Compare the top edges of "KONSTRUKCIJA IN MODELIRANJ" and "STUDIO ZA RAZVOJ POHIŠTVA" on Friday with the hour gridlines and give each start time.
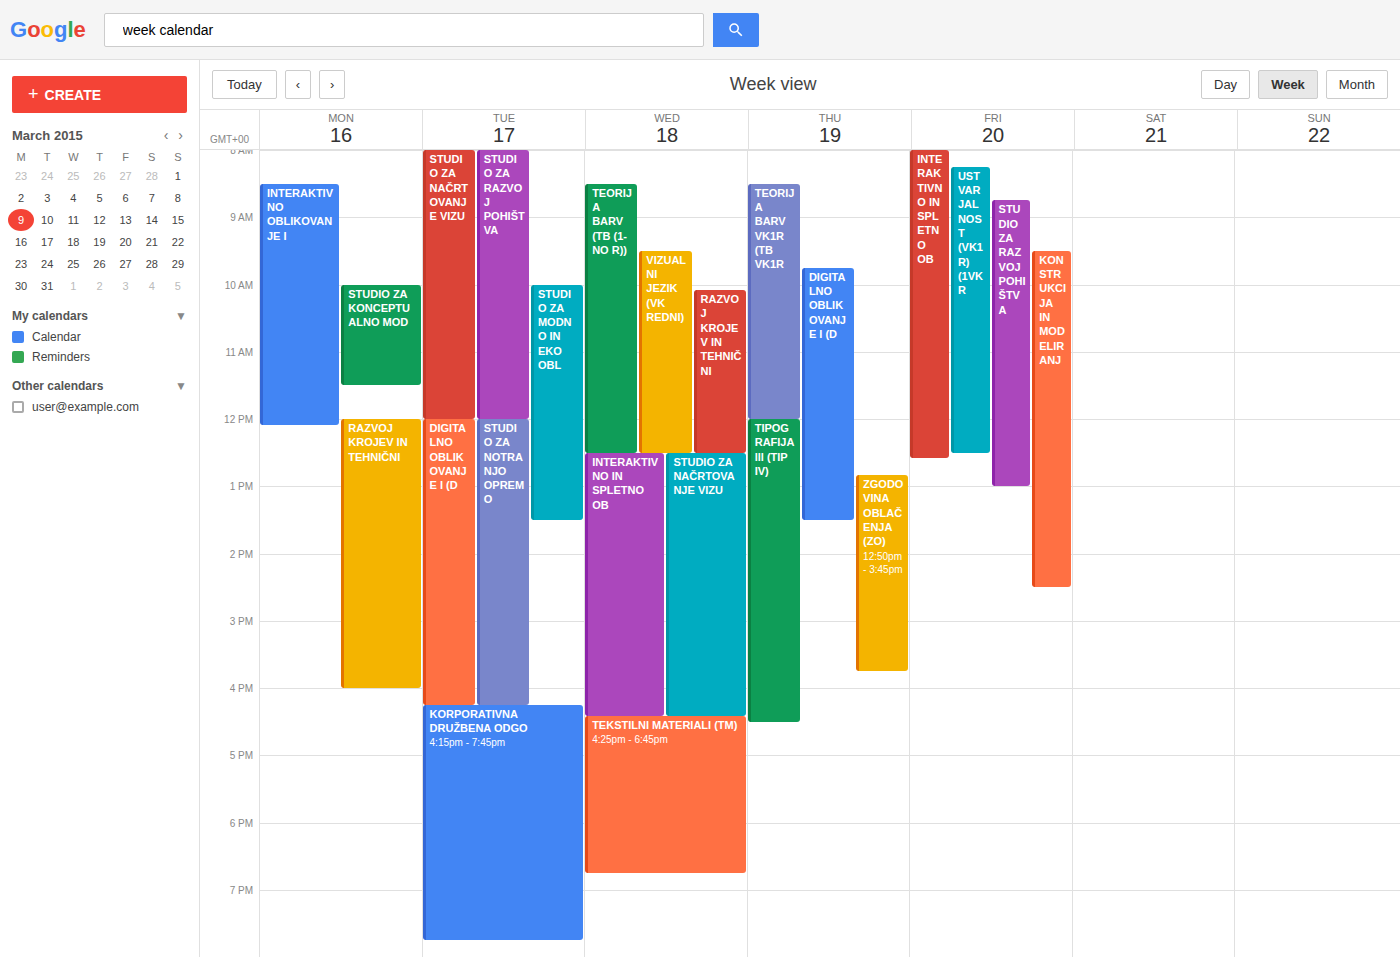
"KONSTRUKCIJA IN MODELIRANJ": 9:30 AM, halfway between the 9 AM and 10 AM lines. "STUDIO ZA RAZVOJ POHIŠTVA": 8:45 AM, neither: three quarters of the way from the 8 AM line to the 9 AM line.